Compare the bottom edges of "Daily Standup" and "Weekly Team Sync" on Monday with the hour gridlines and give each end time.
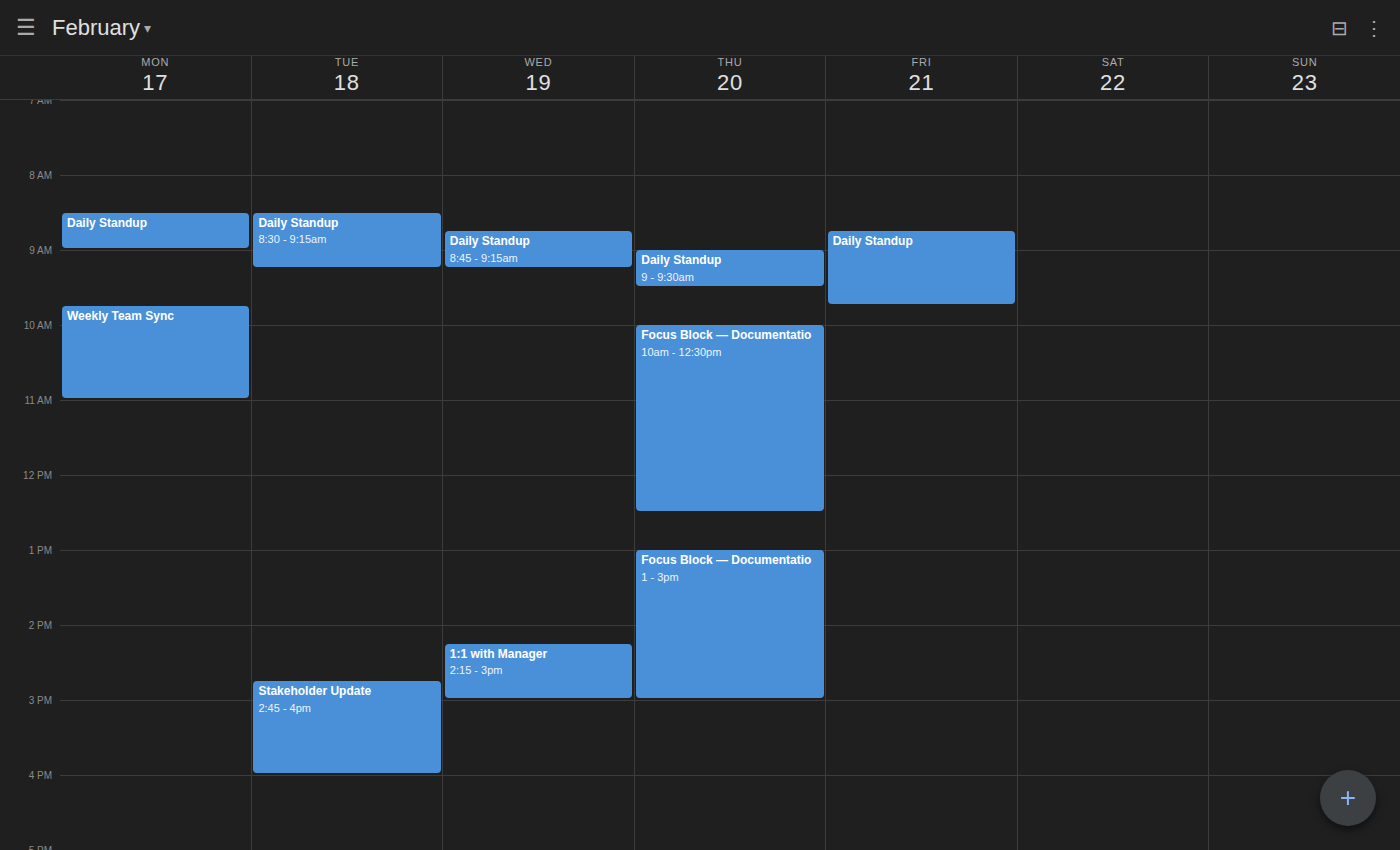
"Daily Standup": 9:00 AM, exactly on the 9 AM line. "Weekly Team Sync": 11:00 AM, exactly on the 11 AM line.